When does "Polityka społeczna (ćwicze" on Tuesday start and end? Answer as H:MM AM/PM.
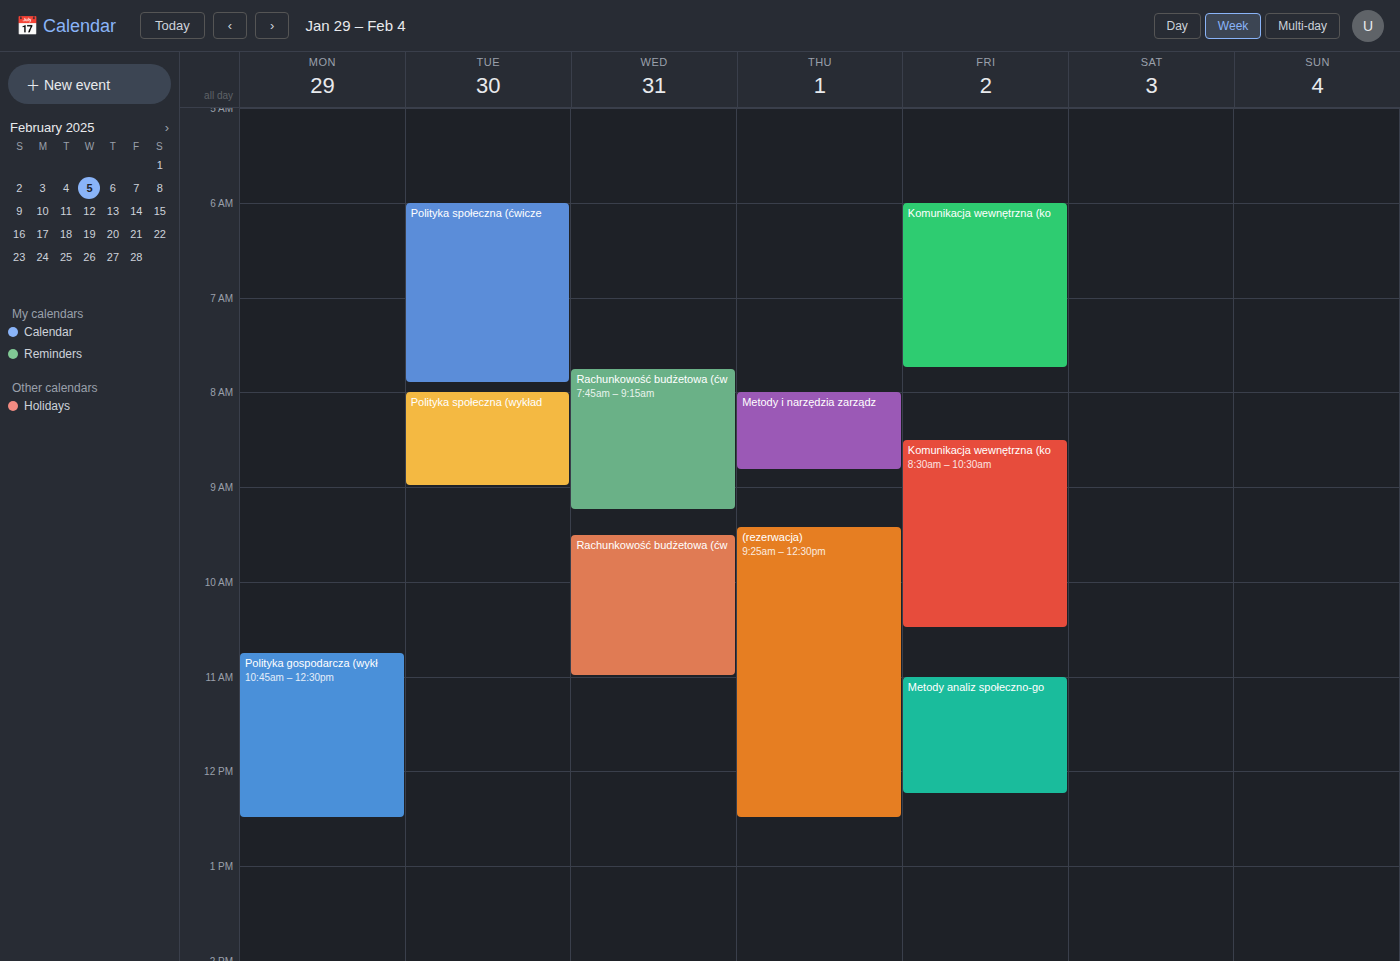
6:00 AM to 7:55 AM